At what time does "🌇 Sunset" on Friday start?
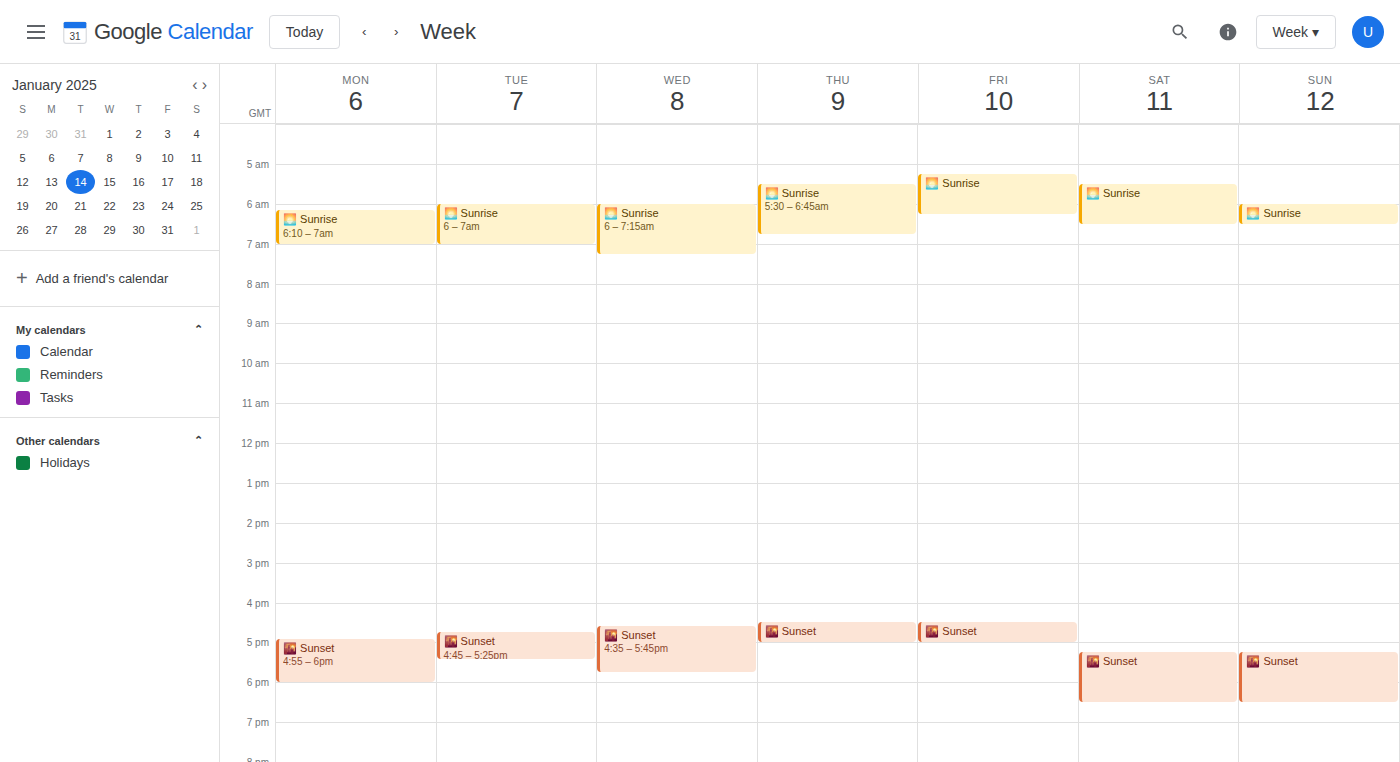
4:30 PM